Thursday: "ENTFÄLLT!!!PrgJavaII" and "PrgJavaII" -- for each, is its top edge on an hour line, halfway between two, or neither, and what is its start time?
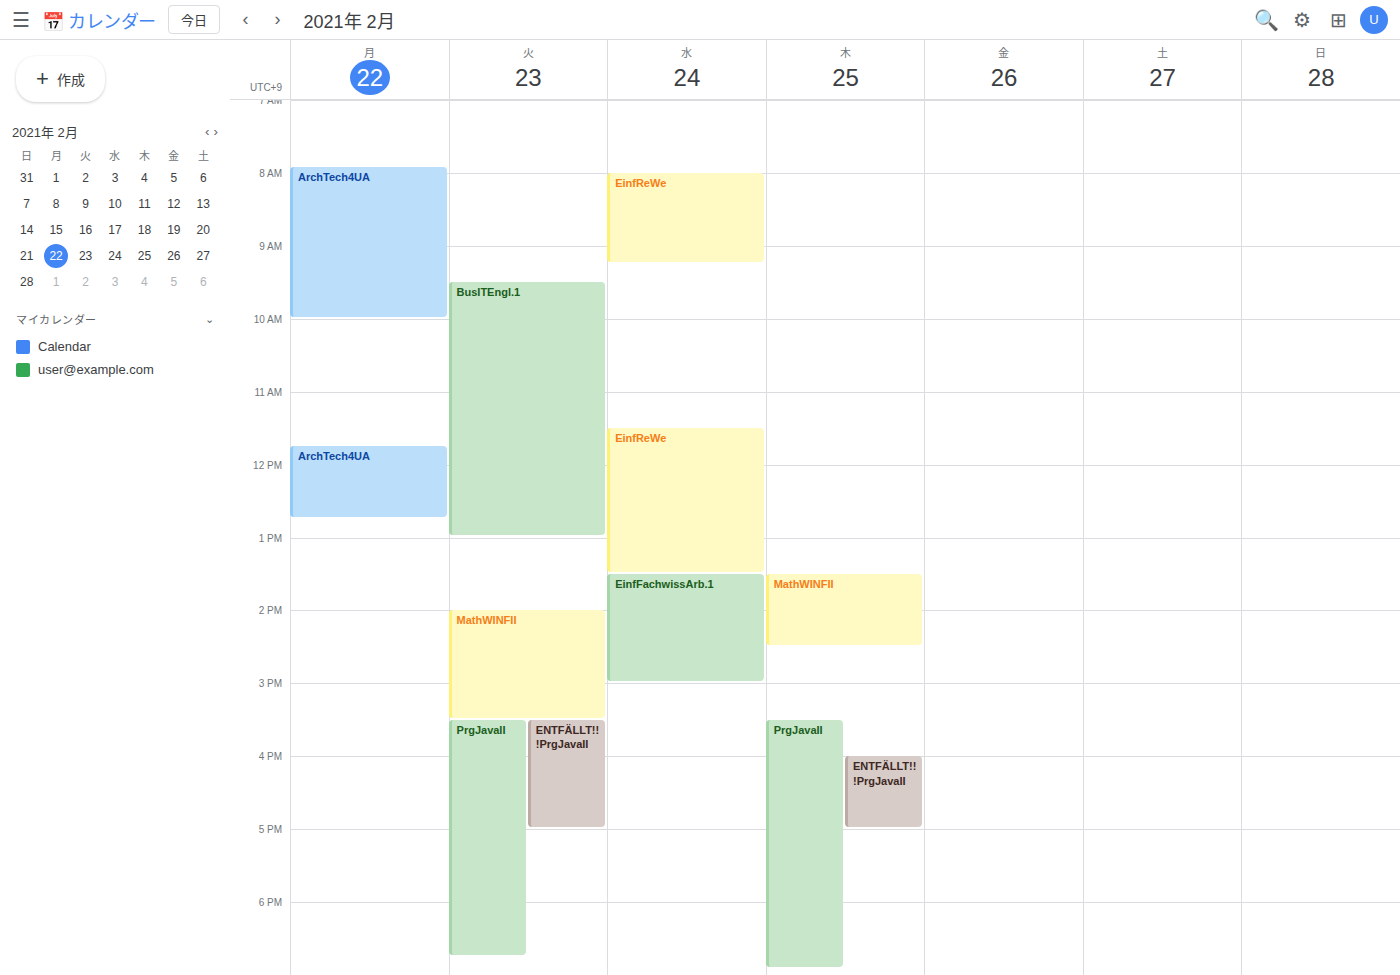
"ENTFÄLLT!!!PrgJavaII": 4:00 PM, exactly on the 4 PM line. "PrgJavaII": 3:30 PM, halfway between the 3 PM and 4 PM lines.